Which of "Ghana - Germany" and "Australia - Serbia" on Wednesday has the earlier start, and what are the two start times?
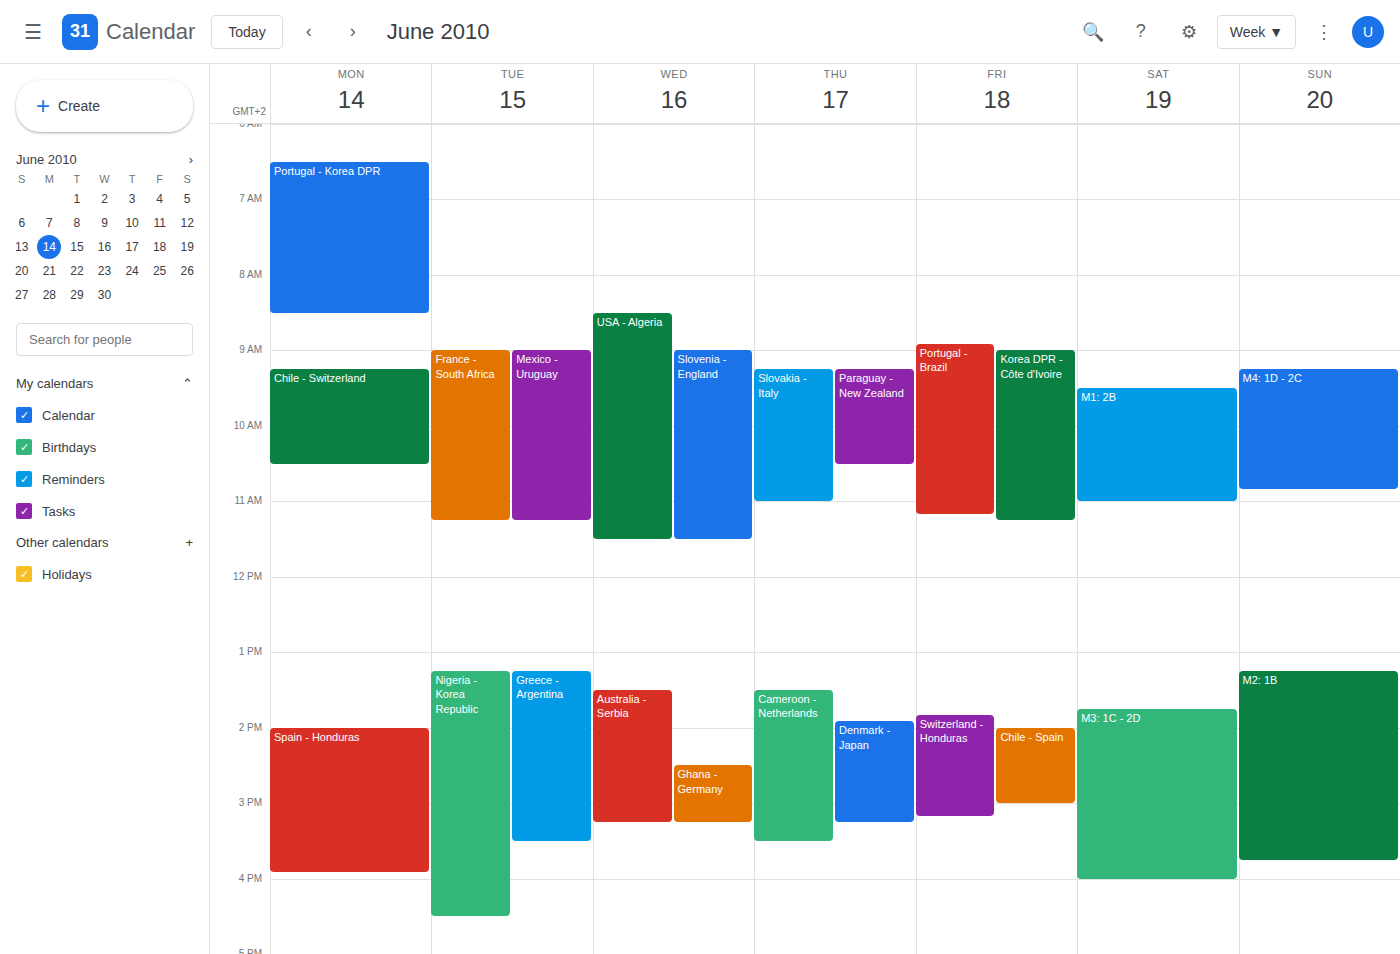
"Australia - Serbia" 1:30 PM; "Ghana - Germany" 2:30 PM.